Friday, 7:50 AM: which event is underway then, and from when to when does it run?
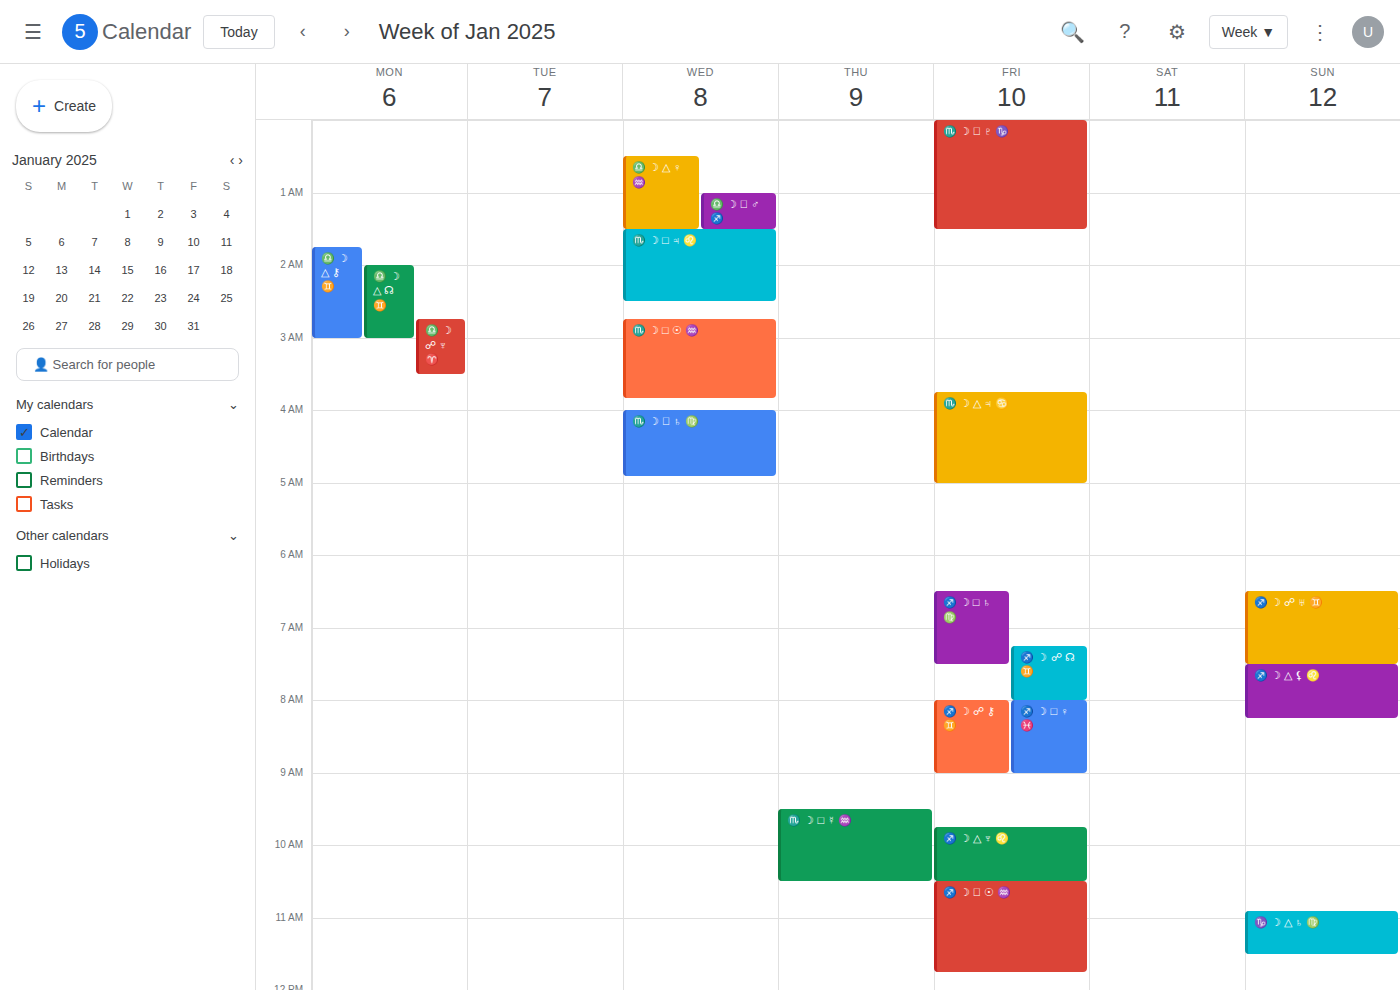
"♐️ ☽ ☍ ☊ ♊️", 7:15 AM to 8:00 AM